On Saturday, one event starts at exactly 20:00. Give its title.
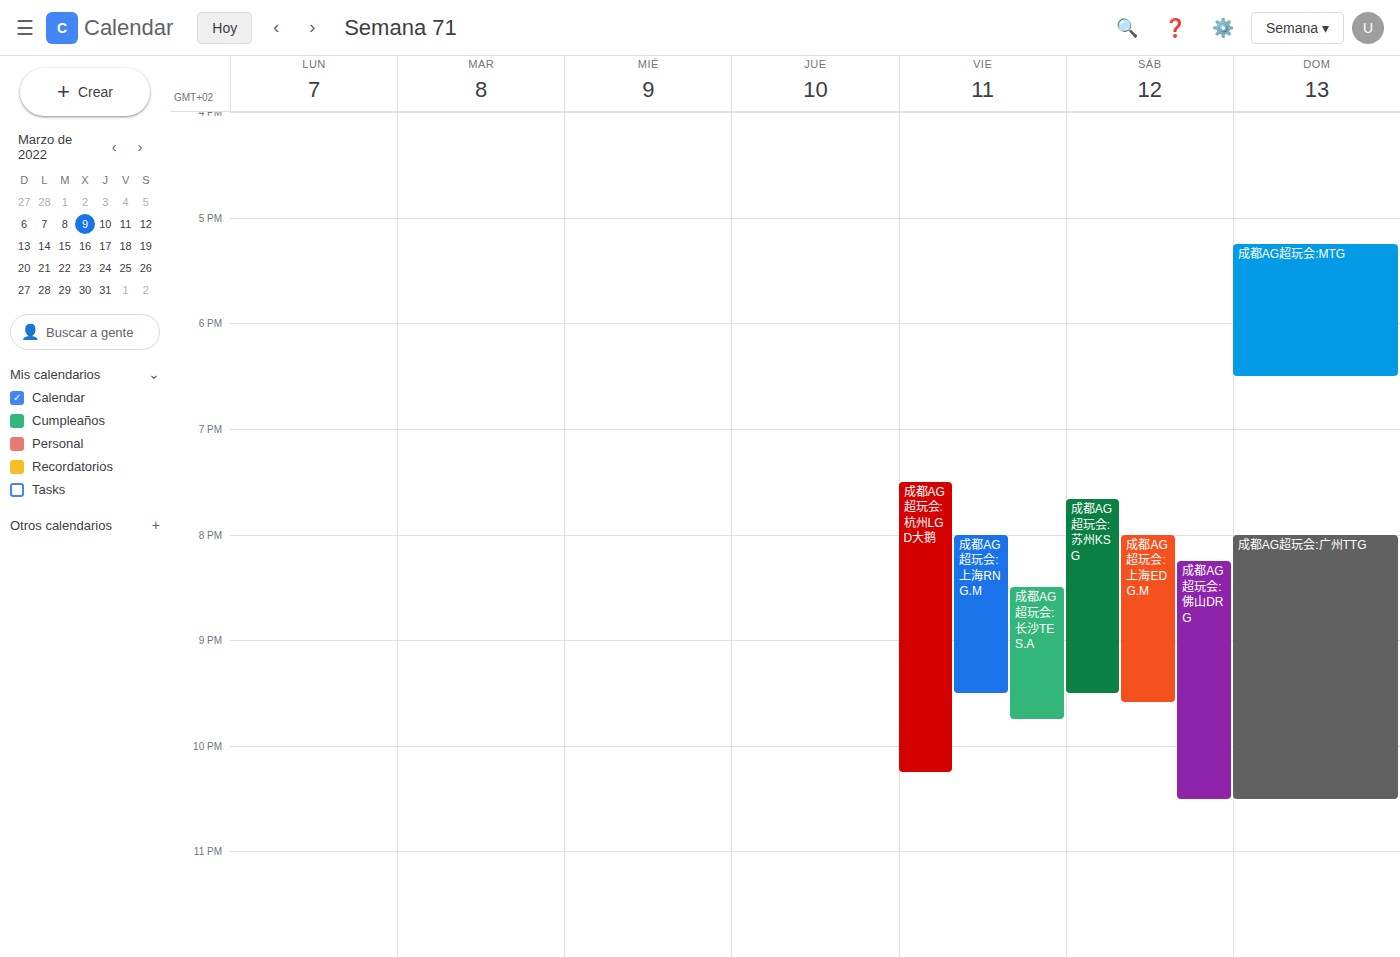
"成都AG超玩会:上海EDG.M"